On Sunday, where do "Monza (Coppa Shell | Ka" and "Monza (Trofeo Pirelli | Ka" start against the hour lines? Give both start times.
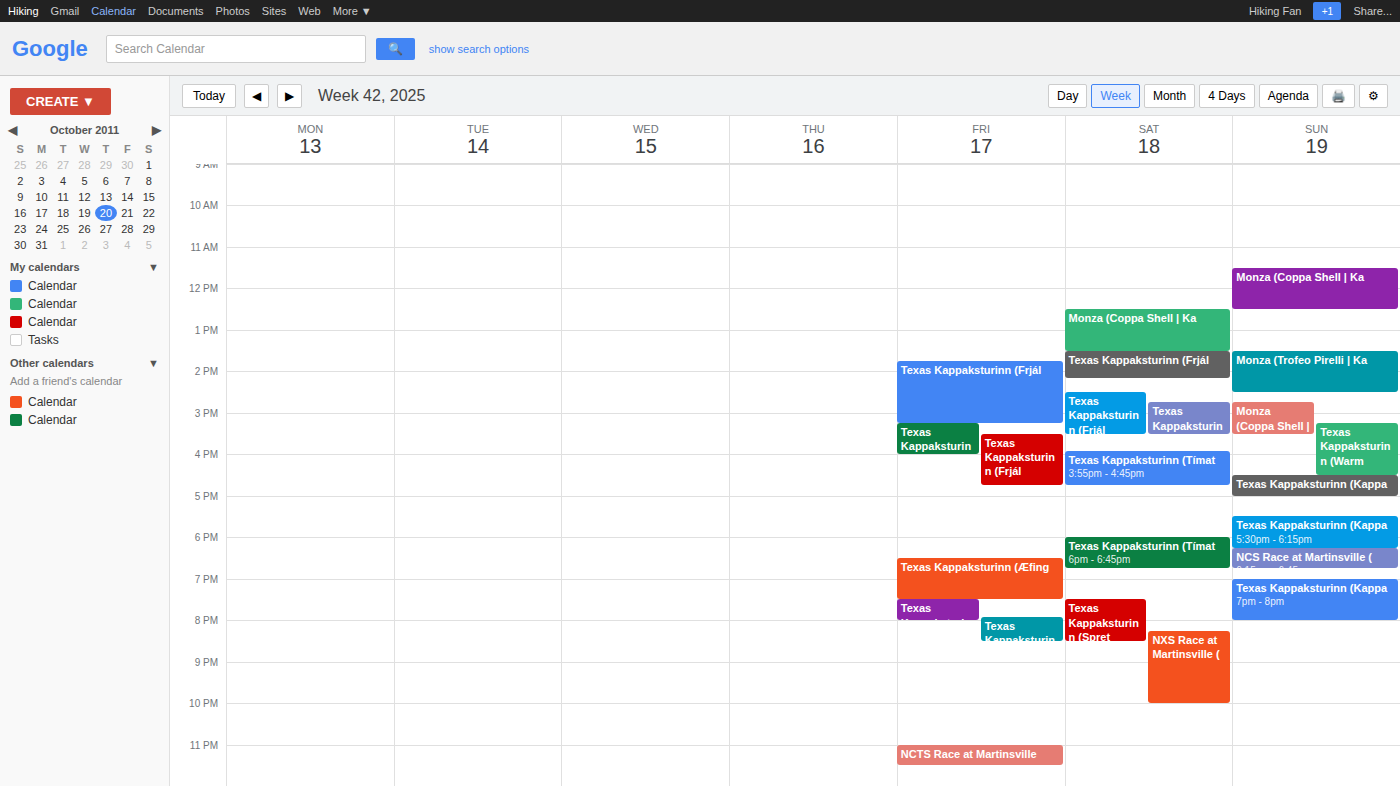
"Monza (Coppa Shell | Ka": 11:30 AM, halfway between the 11 AM and 12 PM lines. "Monza (Trofeo Pirelli | Ka": 1:30 PM, halfway between the 1 PM and 2 PM lines.